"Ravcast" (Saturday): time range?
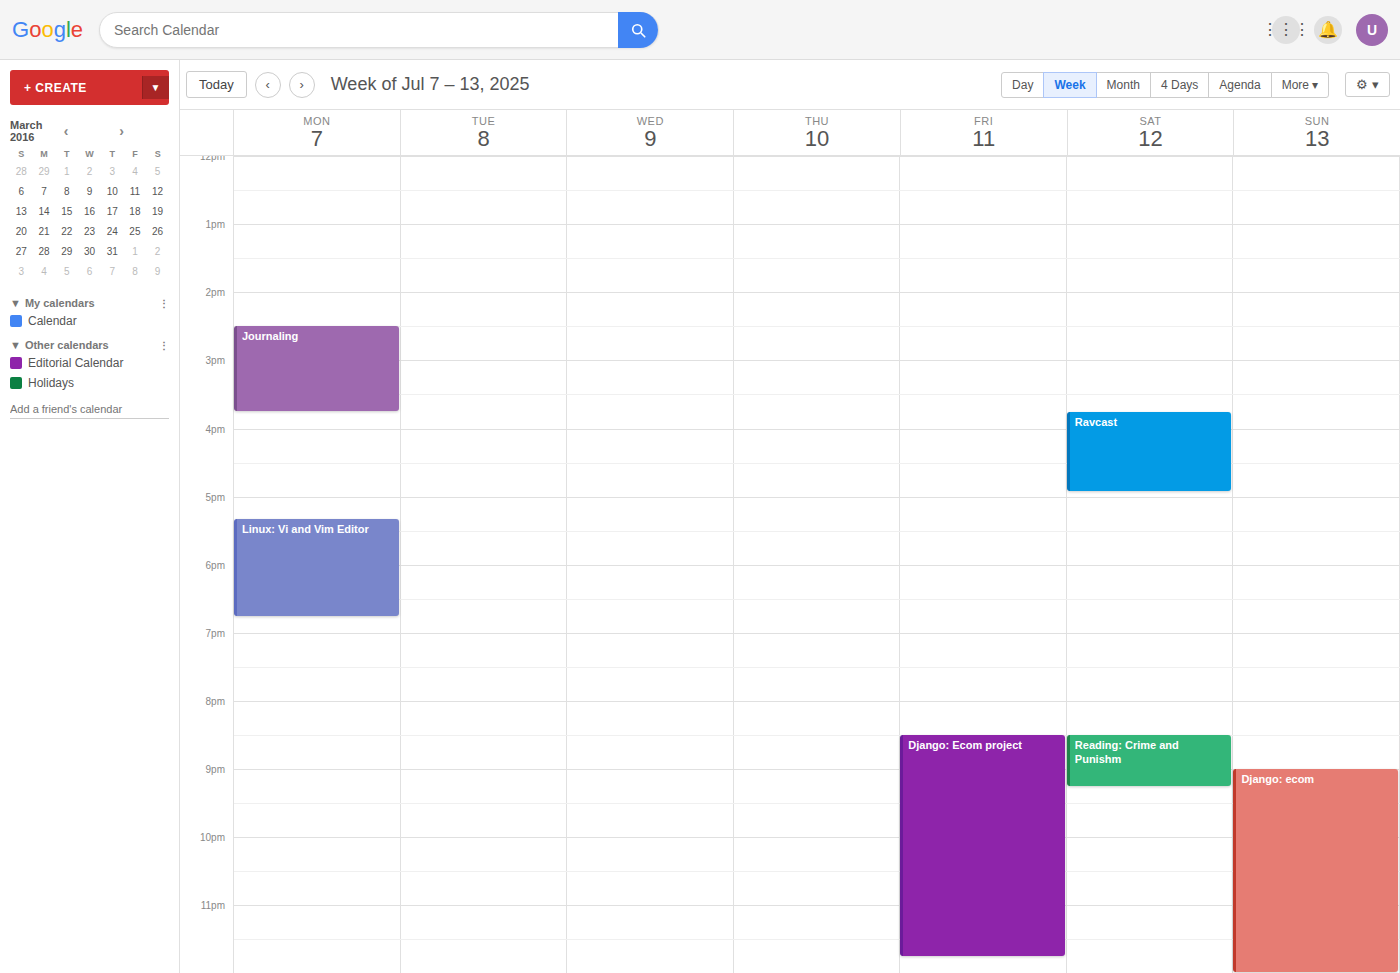
3:45 PM to 4:55 PM